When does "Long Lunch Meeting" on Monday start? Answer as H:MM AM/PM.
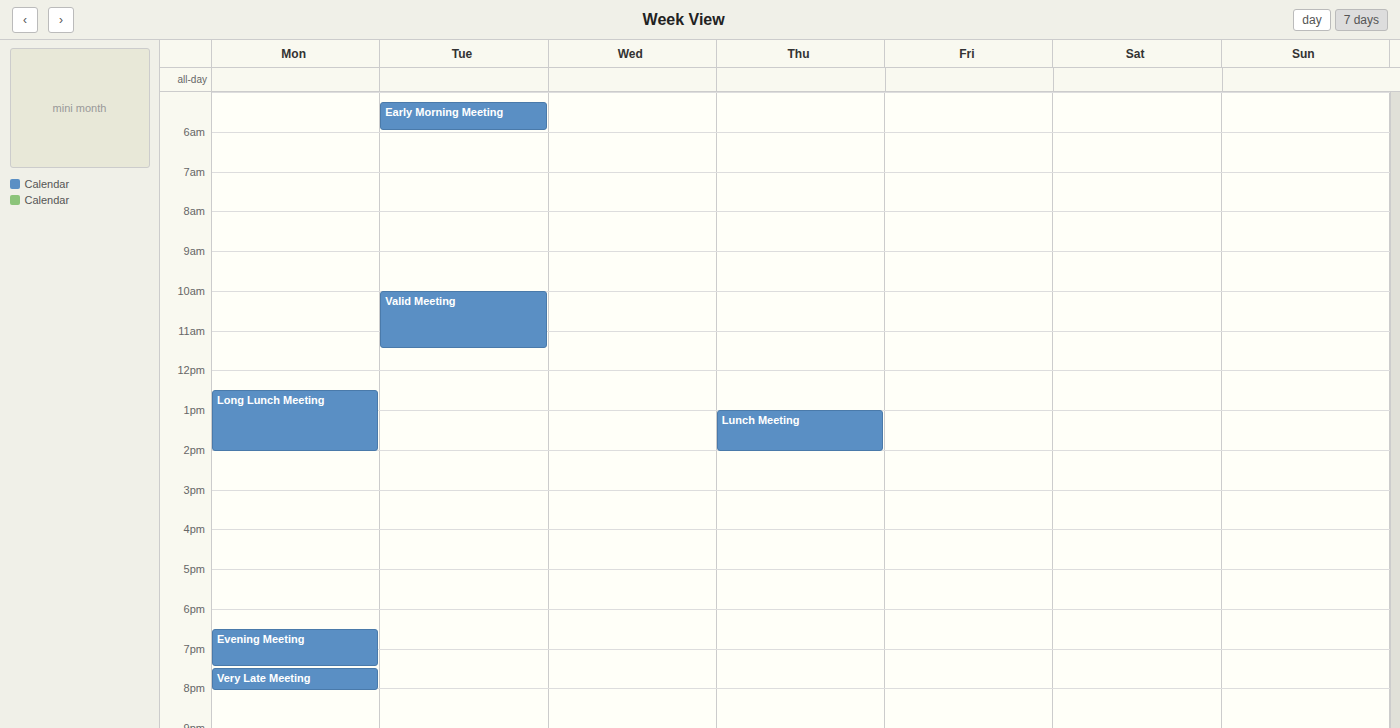
12:30 PM